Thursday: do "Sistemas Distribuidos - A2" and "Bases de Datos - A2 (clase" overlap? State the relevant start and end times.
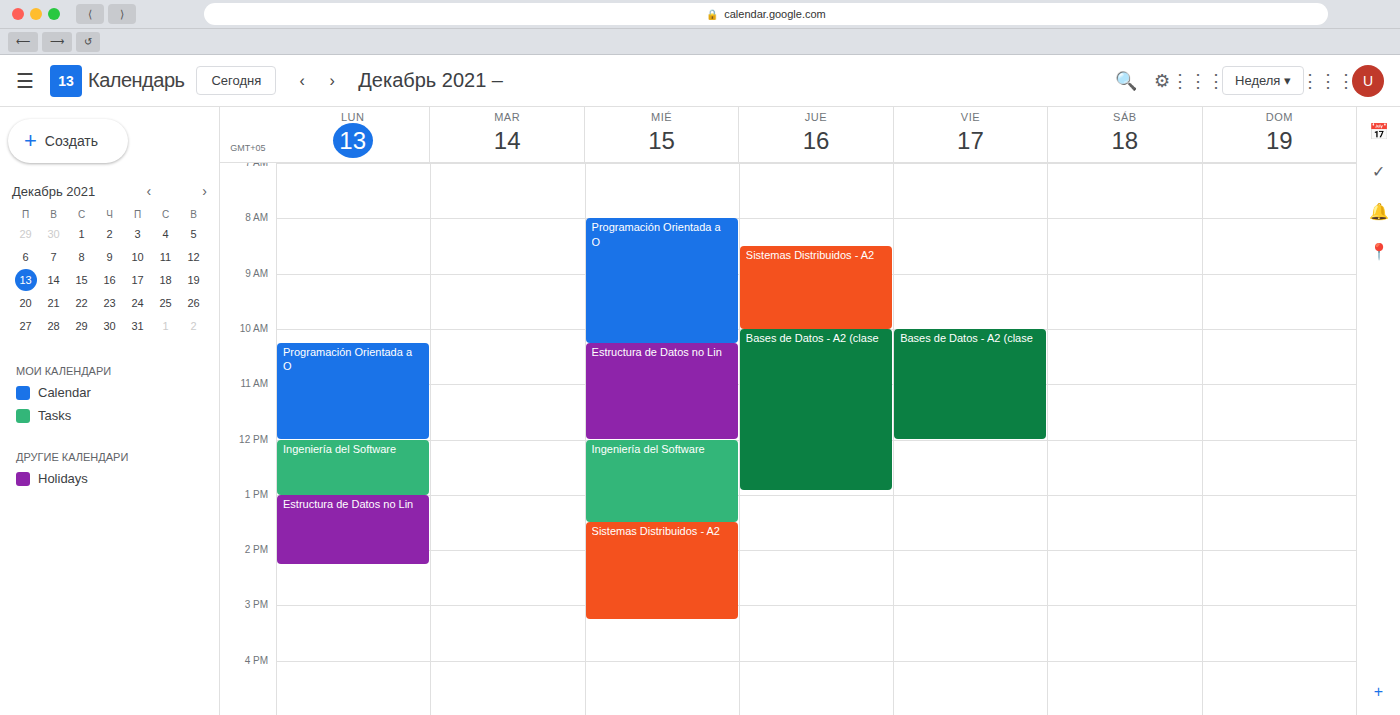
"Sistemas Distribuidos - A2" ends at 10:00, exactly when "Bases de Datos - A2 (clase" starts -- they touch but do not overlap.